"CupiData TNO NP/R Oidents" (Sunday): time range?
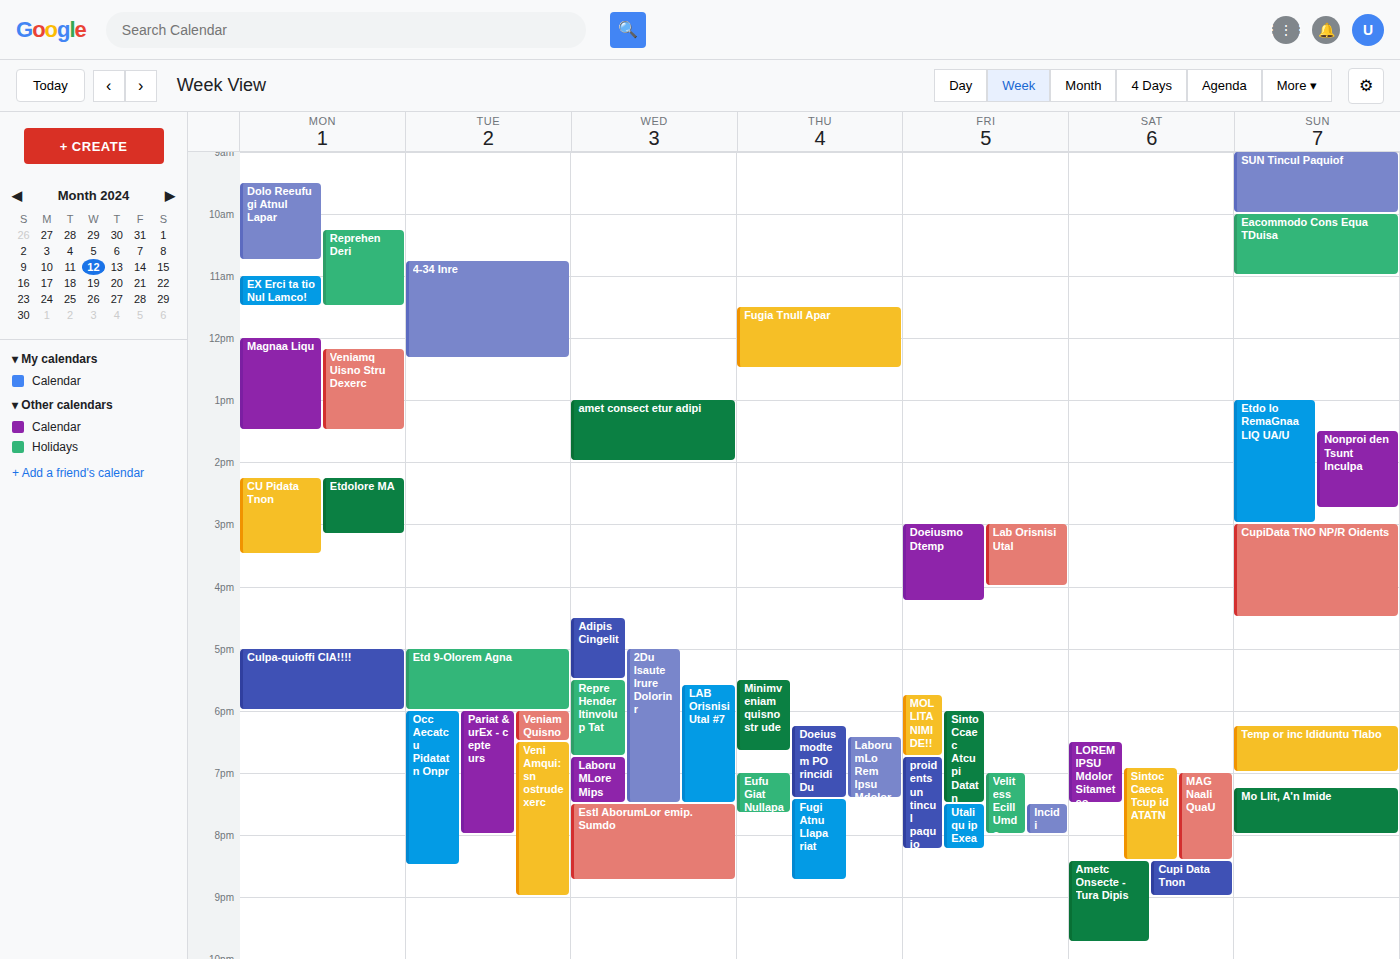
3:00 PM to 4:30 PM